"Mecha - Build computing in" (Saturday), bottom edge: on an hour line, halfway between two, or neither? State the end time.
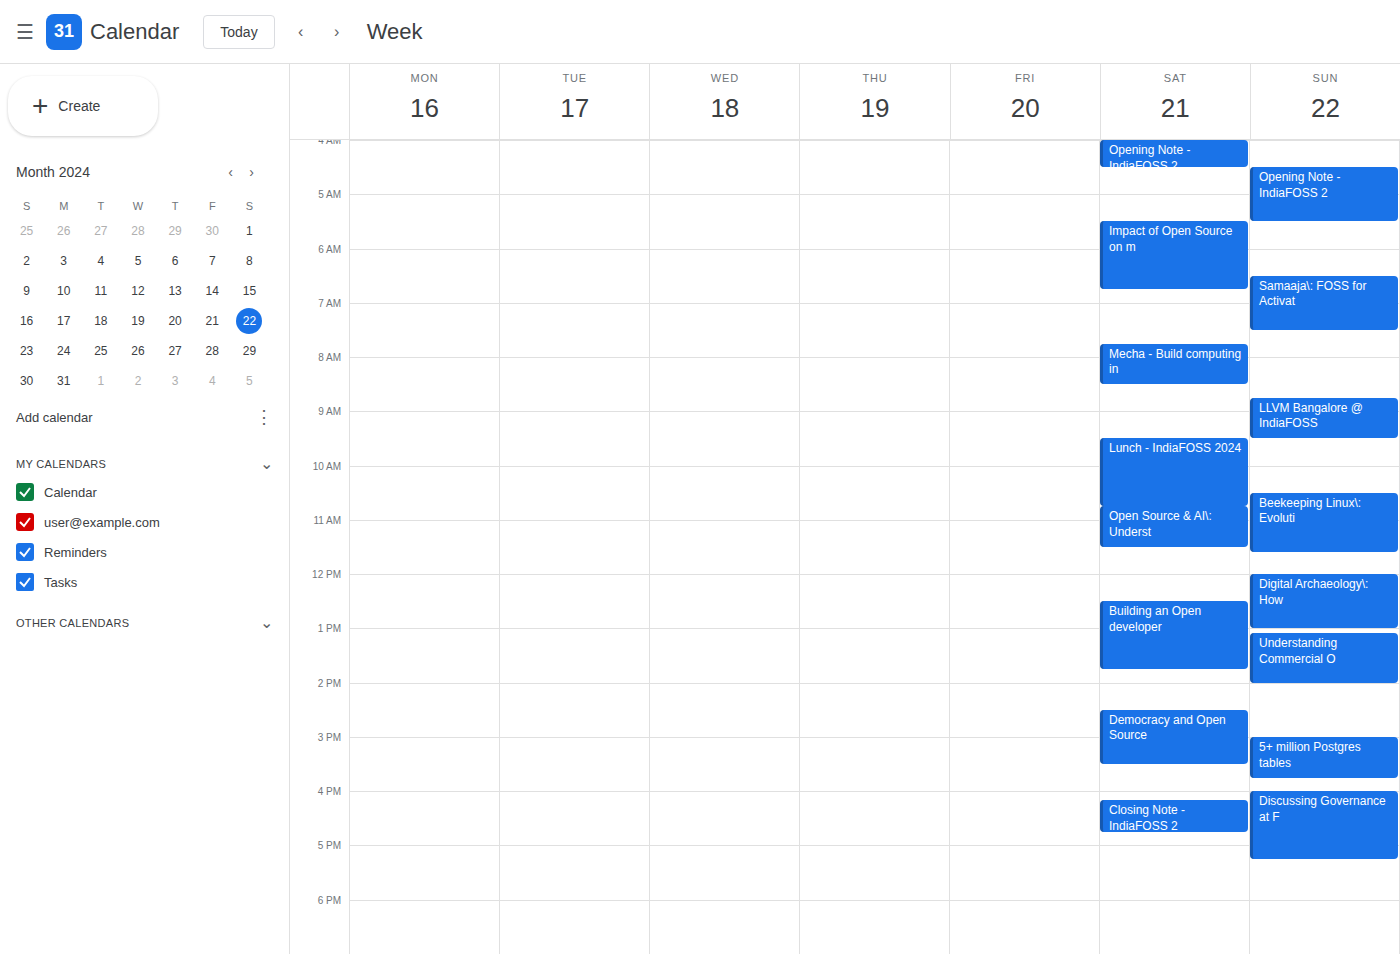
8:30 AM -- halfway between the 8 AM and 9 AM lines.